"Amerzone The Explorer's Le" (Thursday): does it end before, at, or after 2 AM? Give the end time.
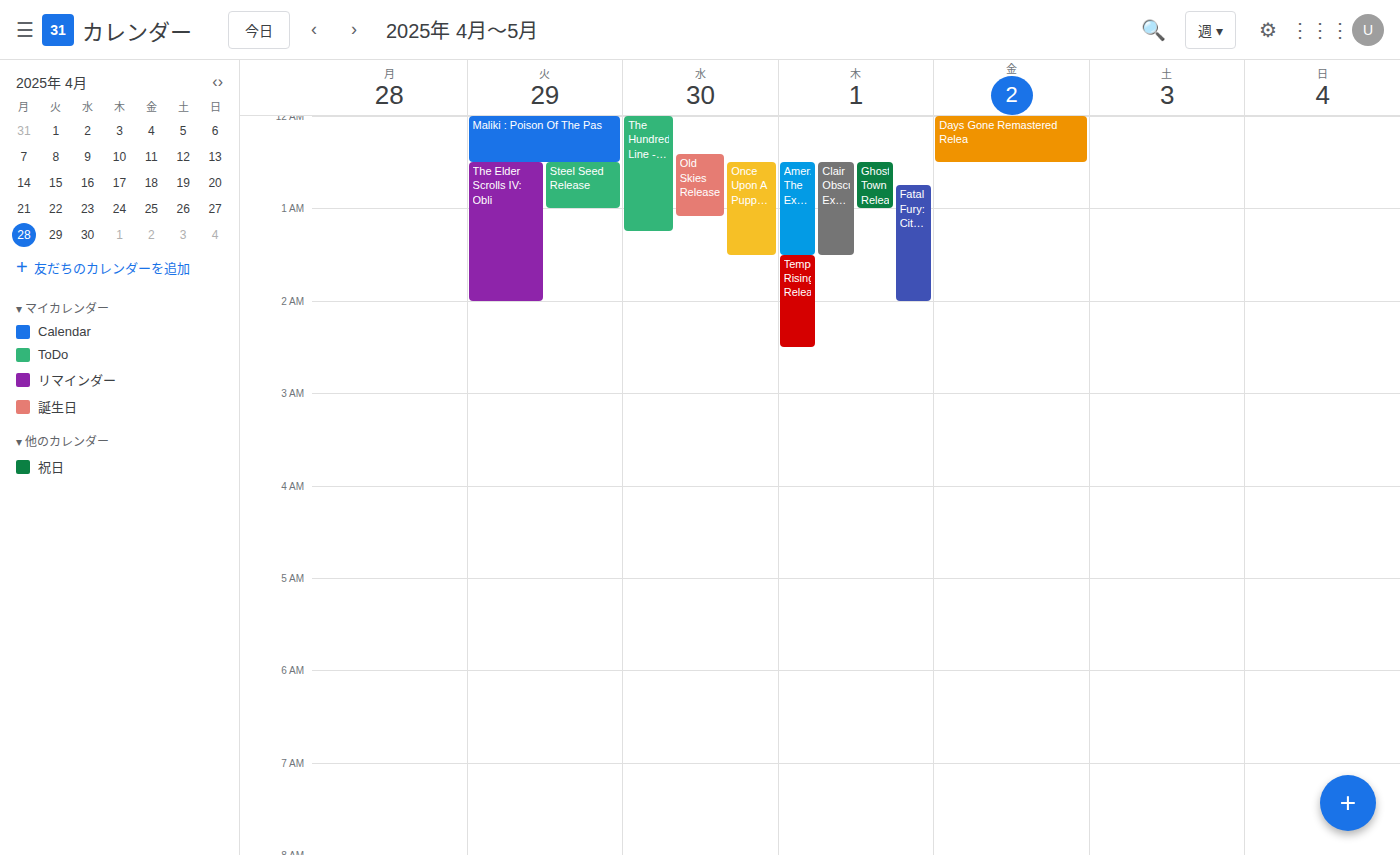
1:30 AM -- before 2 AM, 30 minutes above the 2 AM line.